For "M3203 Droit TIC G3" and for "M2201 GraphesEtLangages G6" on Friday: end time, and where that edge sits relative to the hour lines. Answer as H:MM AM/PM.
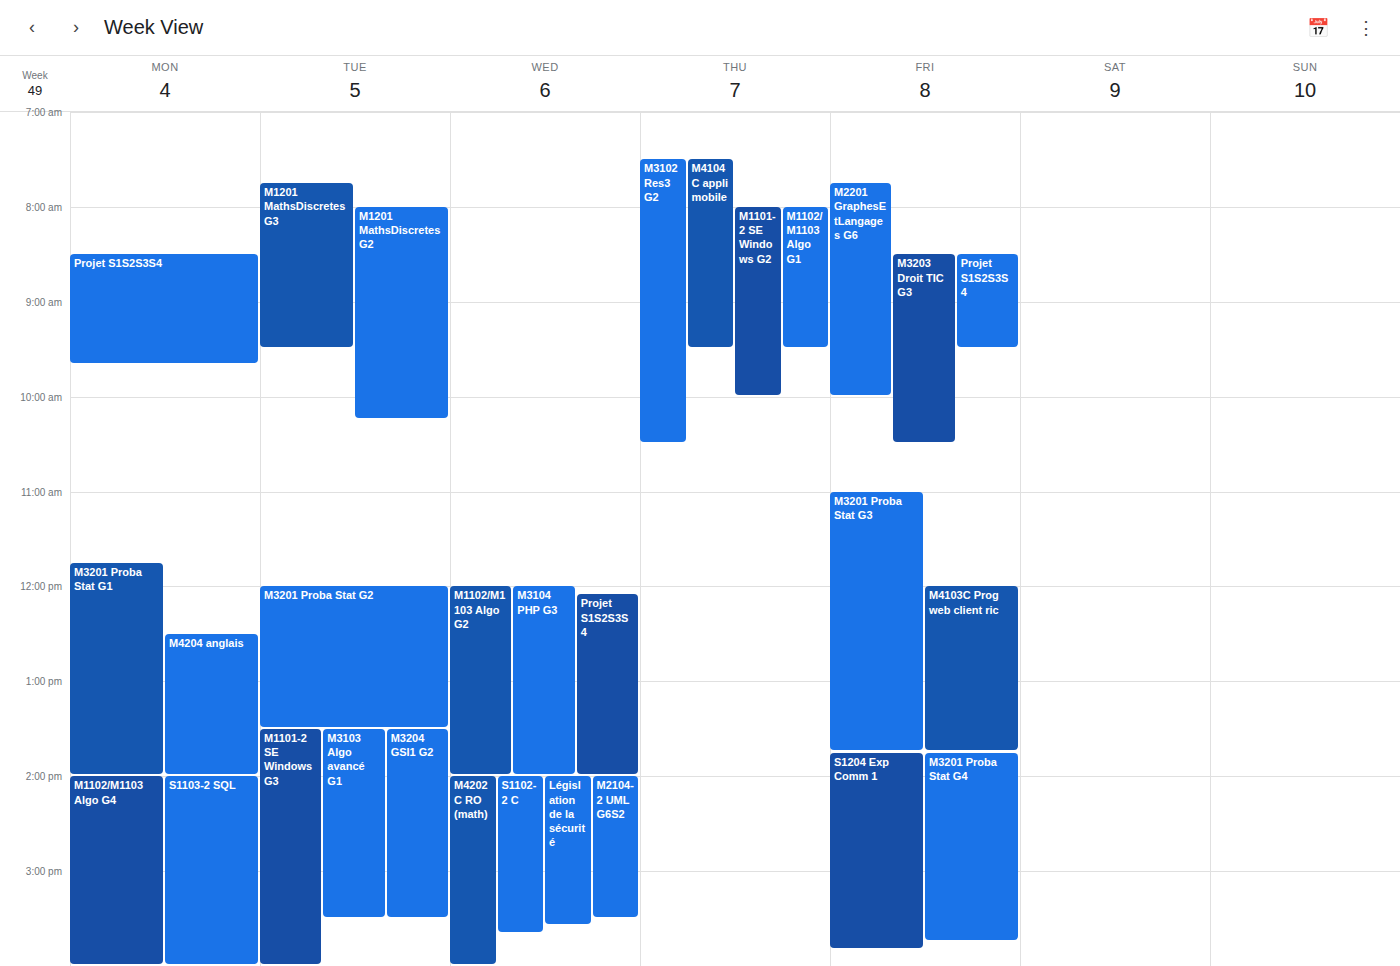
"M3203 Droit TIC G3": 10:30 AM, halfway between the 10 AM and 11 AM lines. "M2201 GraphesEtLangages G6": 10:00 AM, exactly on the 10 AM line.